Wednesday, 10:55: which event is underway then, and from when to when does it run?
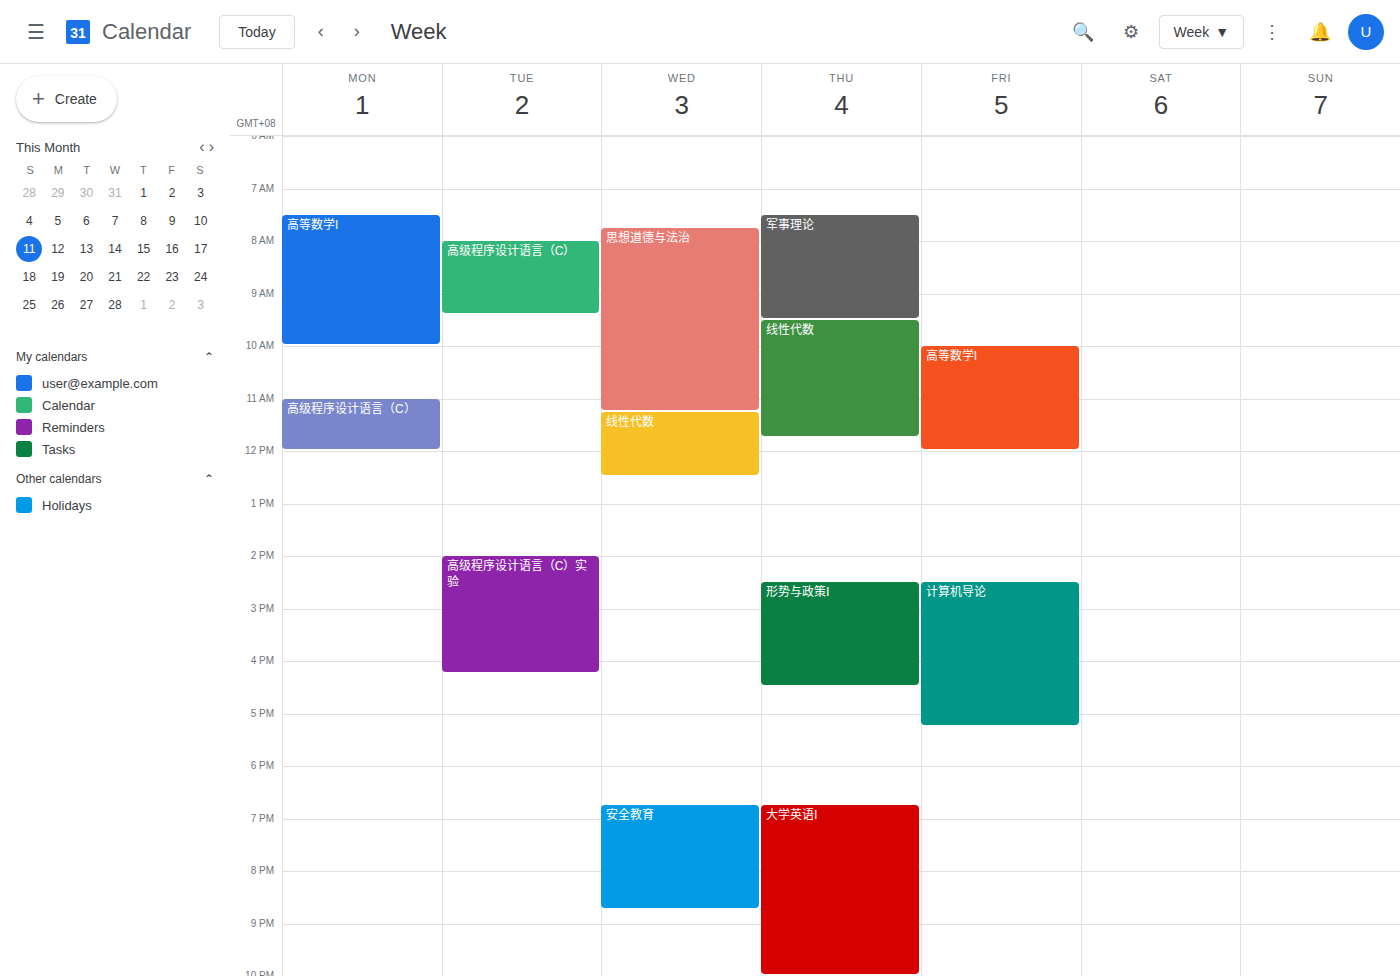
"思想道德与法治", 07:45 to 11:15